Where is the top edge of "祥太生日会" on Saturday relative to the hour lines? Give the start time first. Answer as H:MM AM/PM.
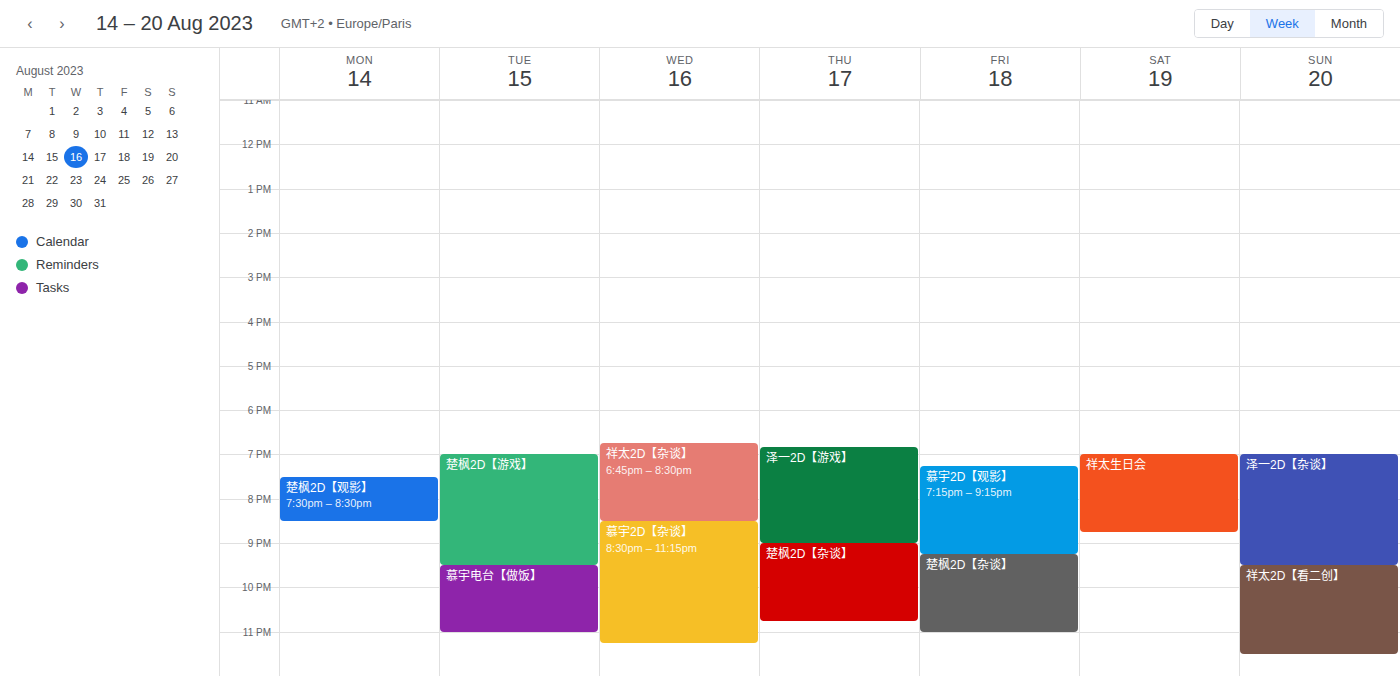
7:00 PM -- exactly on the 7 PM line.